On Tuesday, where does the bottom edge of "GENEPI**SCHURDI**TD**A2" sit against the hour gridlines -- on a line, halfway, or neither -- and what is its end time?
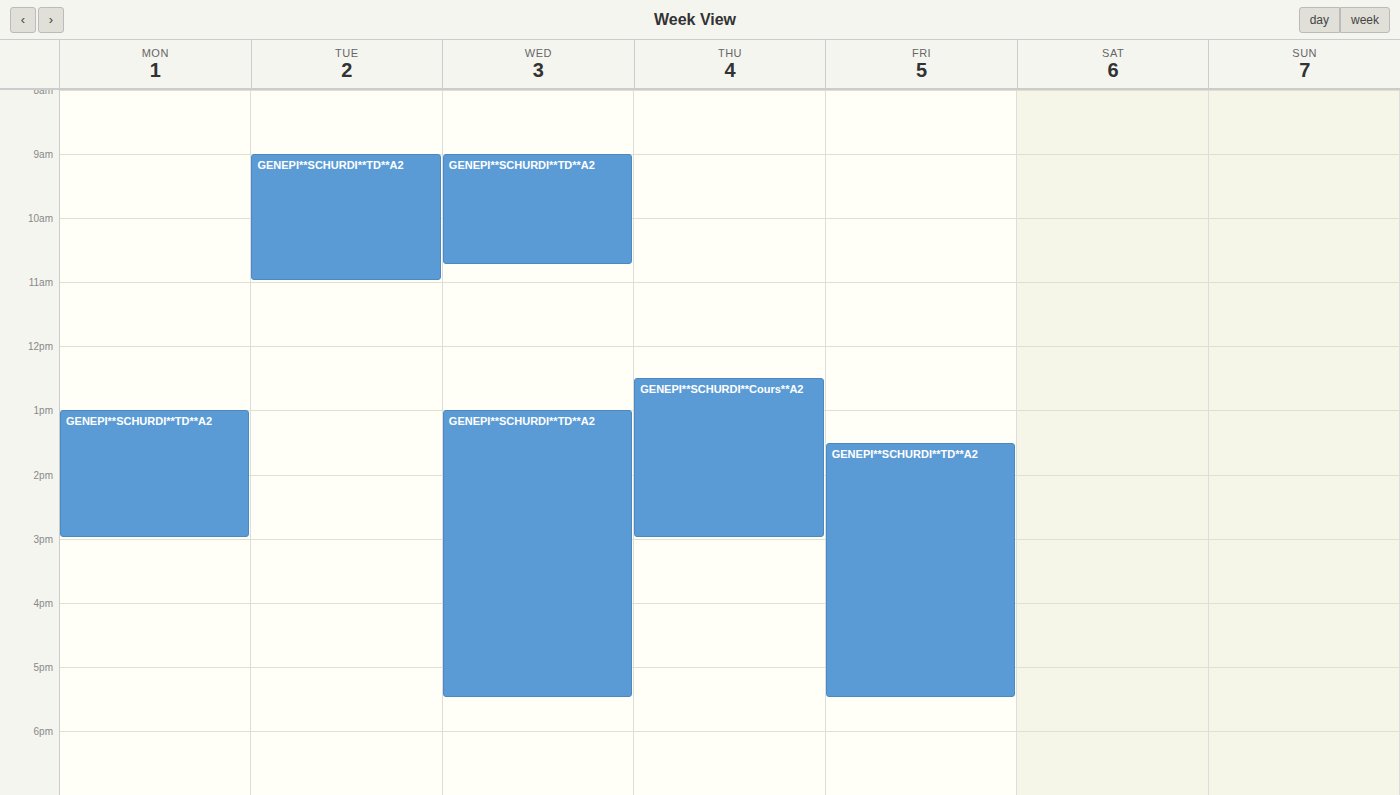
11:00 AM -- exactly on the 11 AM line.